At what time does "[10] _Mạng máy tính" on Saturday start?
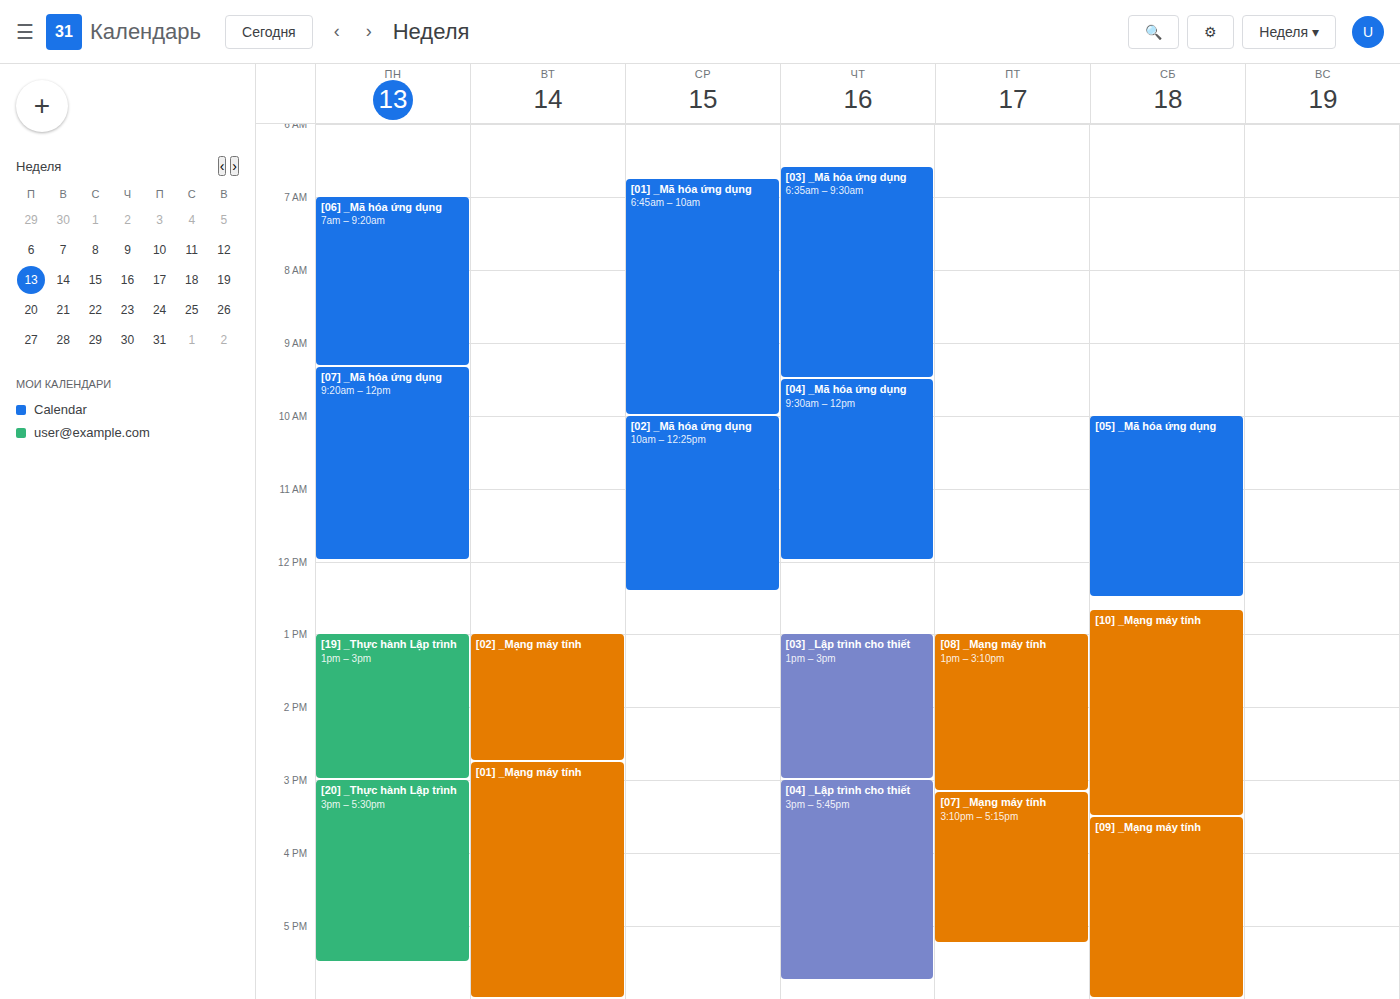
12:40 PM